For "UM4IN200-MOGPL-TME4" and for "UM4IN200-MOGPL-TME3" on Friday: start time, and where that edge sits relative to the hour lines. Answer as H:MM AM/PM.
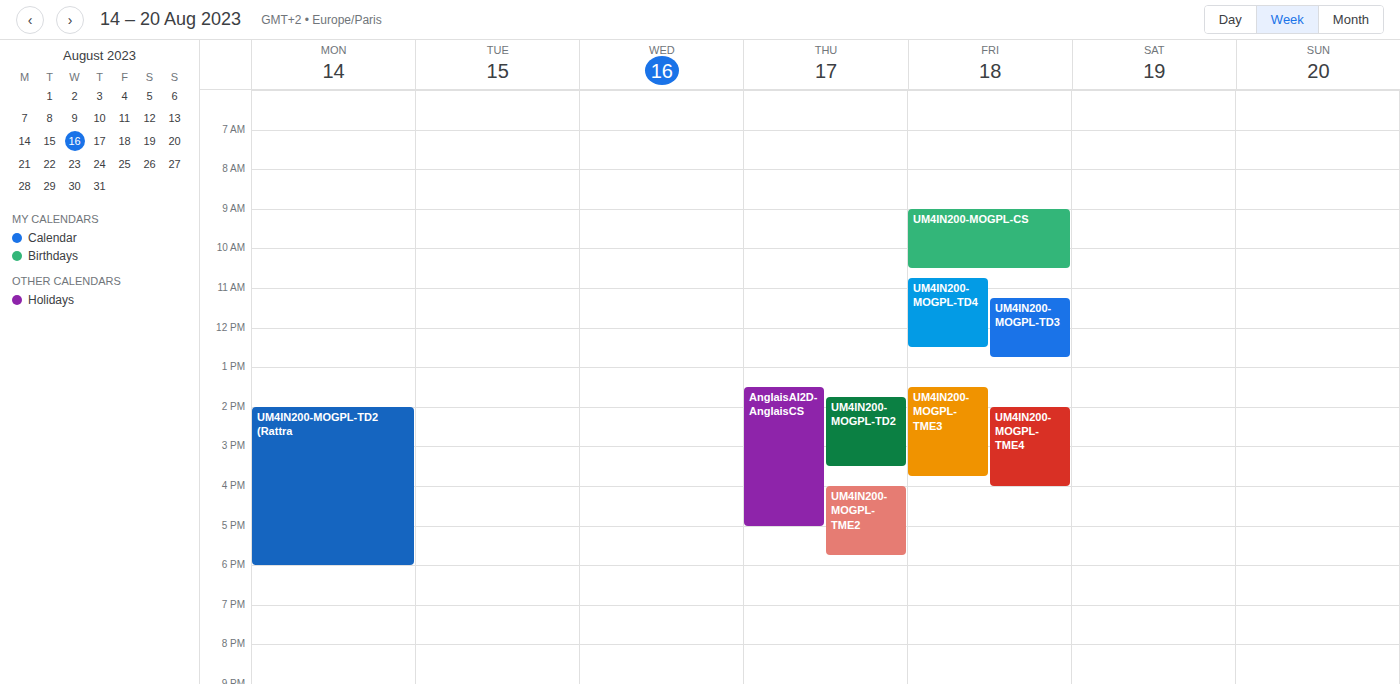
"UM4IN200-MOGPL-TME4": 2:00 PM, exactly on the 2 PM line. "UM4IN200-MOGPL-TME3": 1:30 PM, halfway between the 1 PM and 2 PM lines.